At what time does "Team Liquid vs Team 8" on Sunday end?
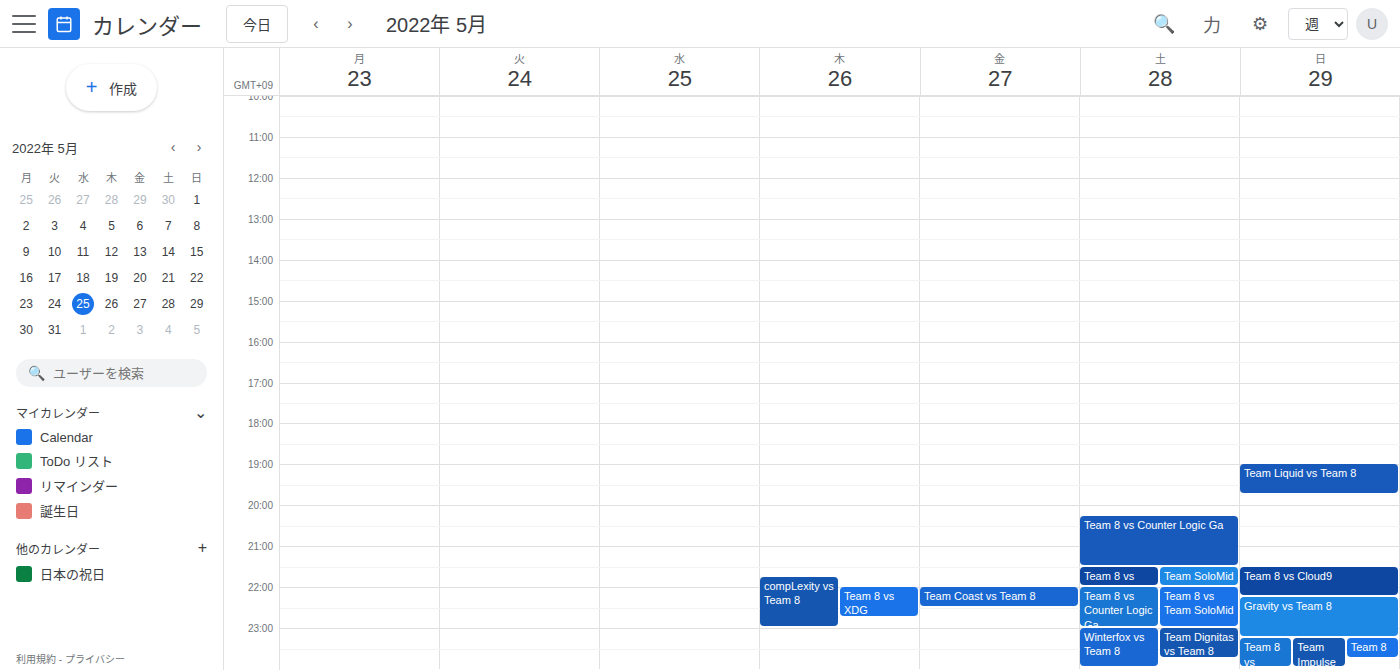
7:45 PM